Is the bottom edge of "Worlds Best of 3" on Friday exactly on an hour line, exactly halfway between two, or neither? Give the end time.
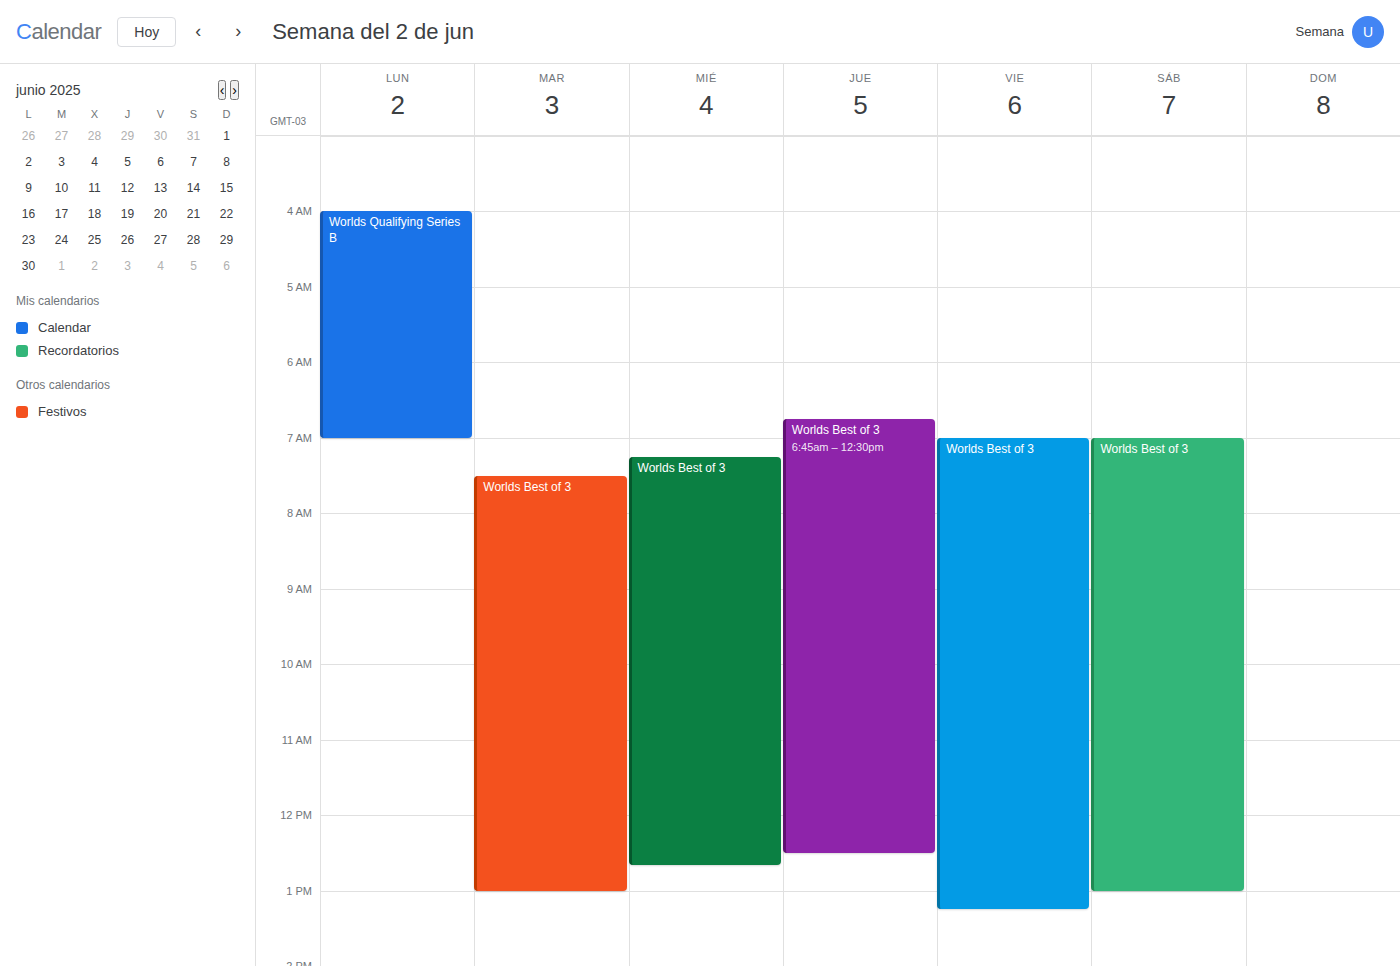
1:15 PM -- neither: a quarter of the way from the 1 PM line to the 2 PM line.